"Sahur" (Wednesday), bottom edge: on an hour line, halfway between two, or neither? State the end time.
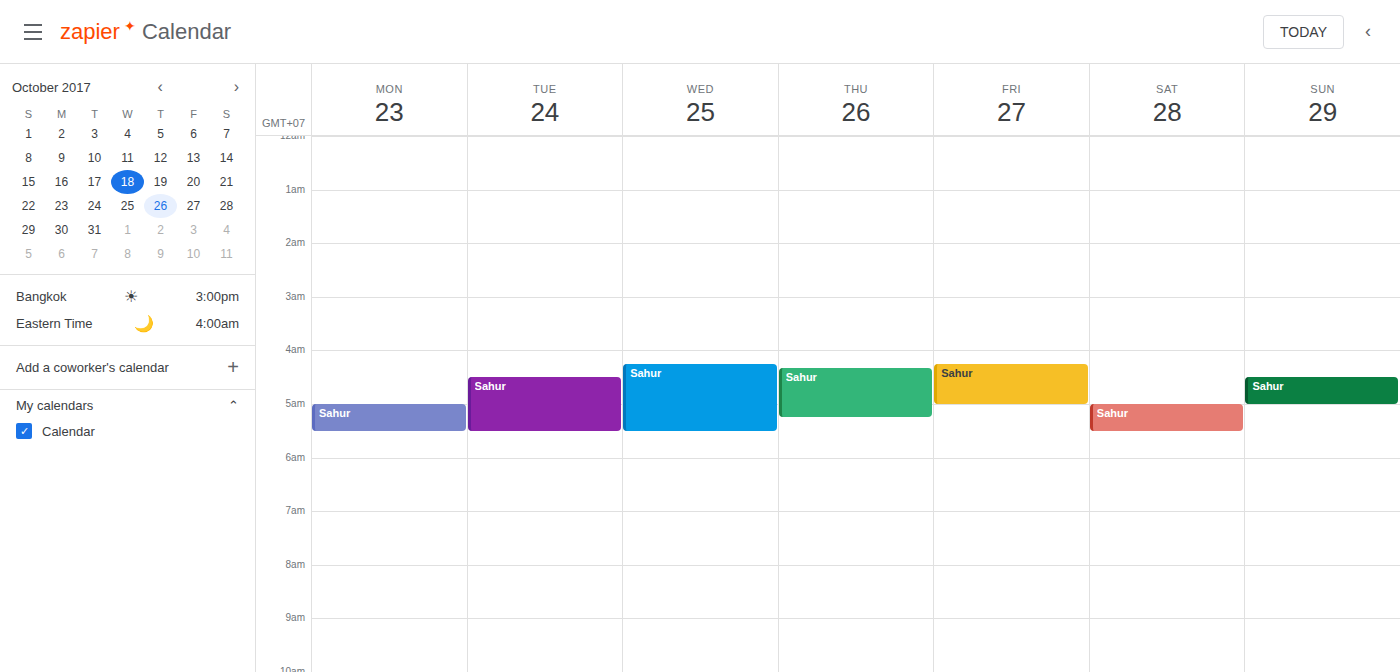
5:30 AM -- halfway between the 5 AM and 6 AM lines.